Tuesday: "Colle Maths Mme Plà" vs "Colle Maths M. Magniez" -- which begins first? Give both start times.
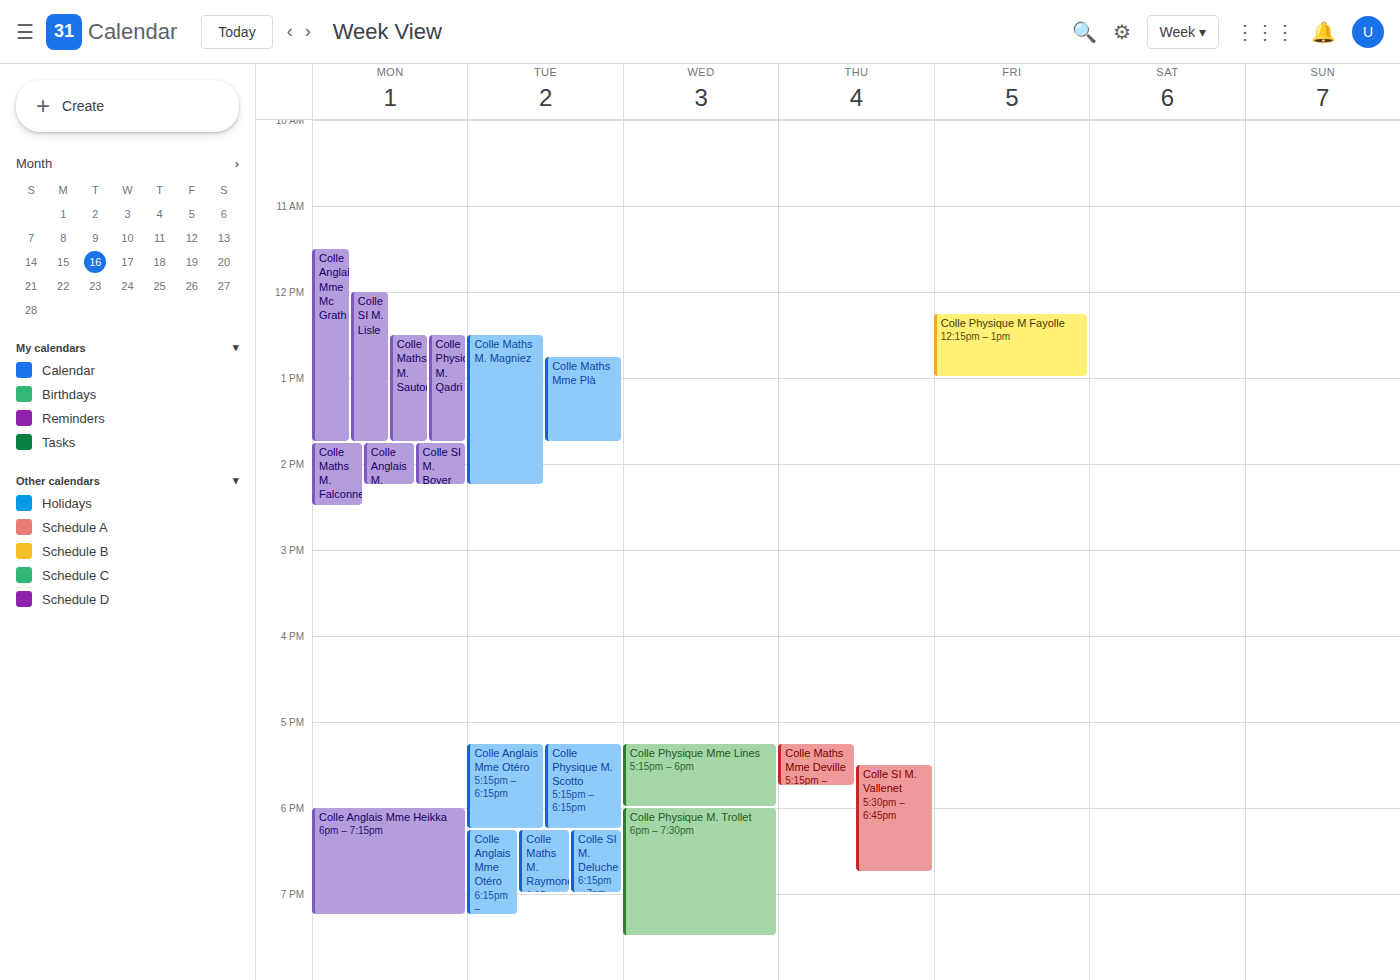
"Colle Maths M. Magniez" 12:30; "Colle Maths Mme Plà" 12:45.